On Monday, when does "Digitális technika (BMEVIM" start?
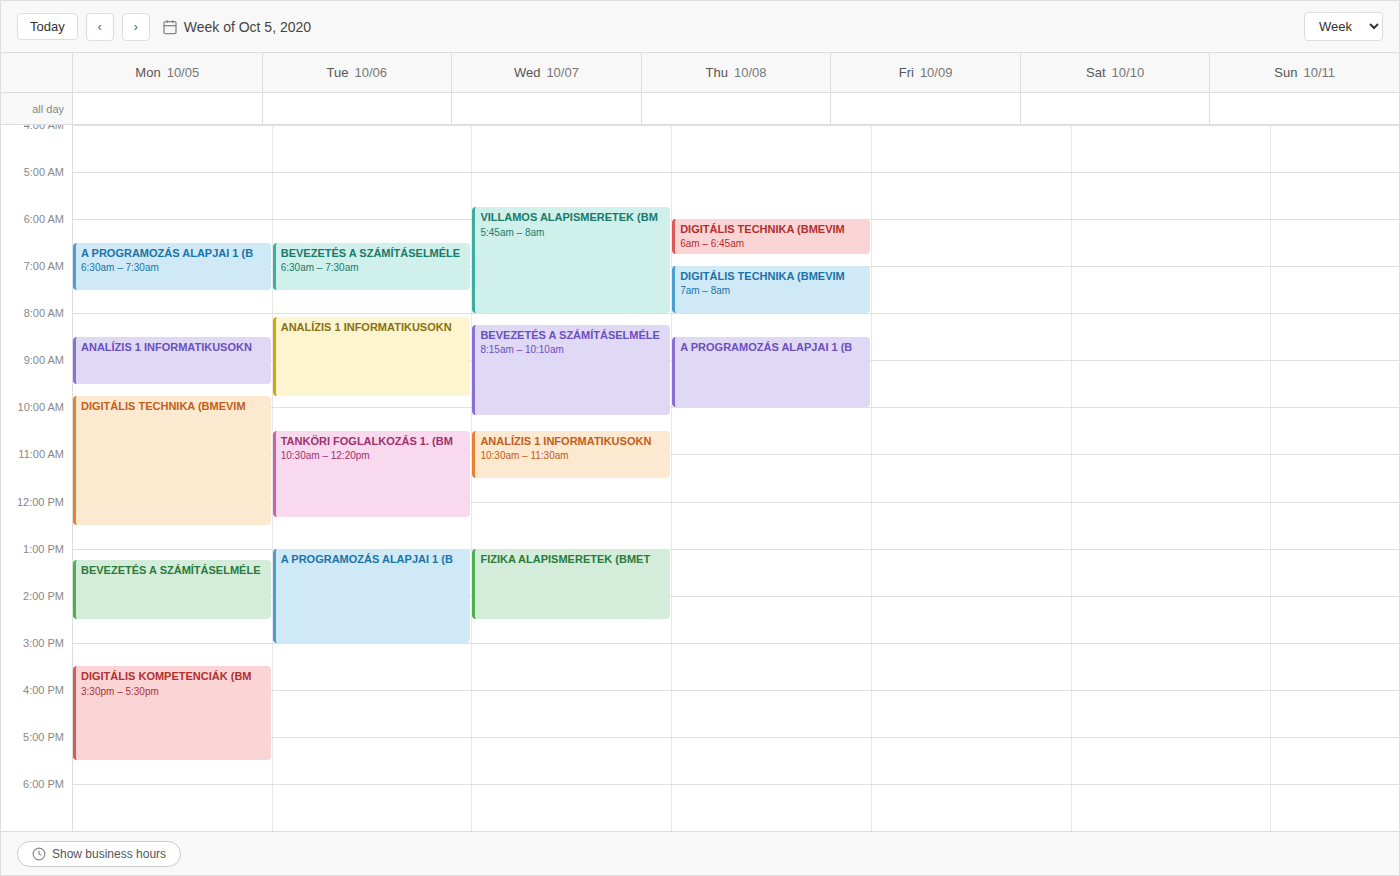
9:45 AM